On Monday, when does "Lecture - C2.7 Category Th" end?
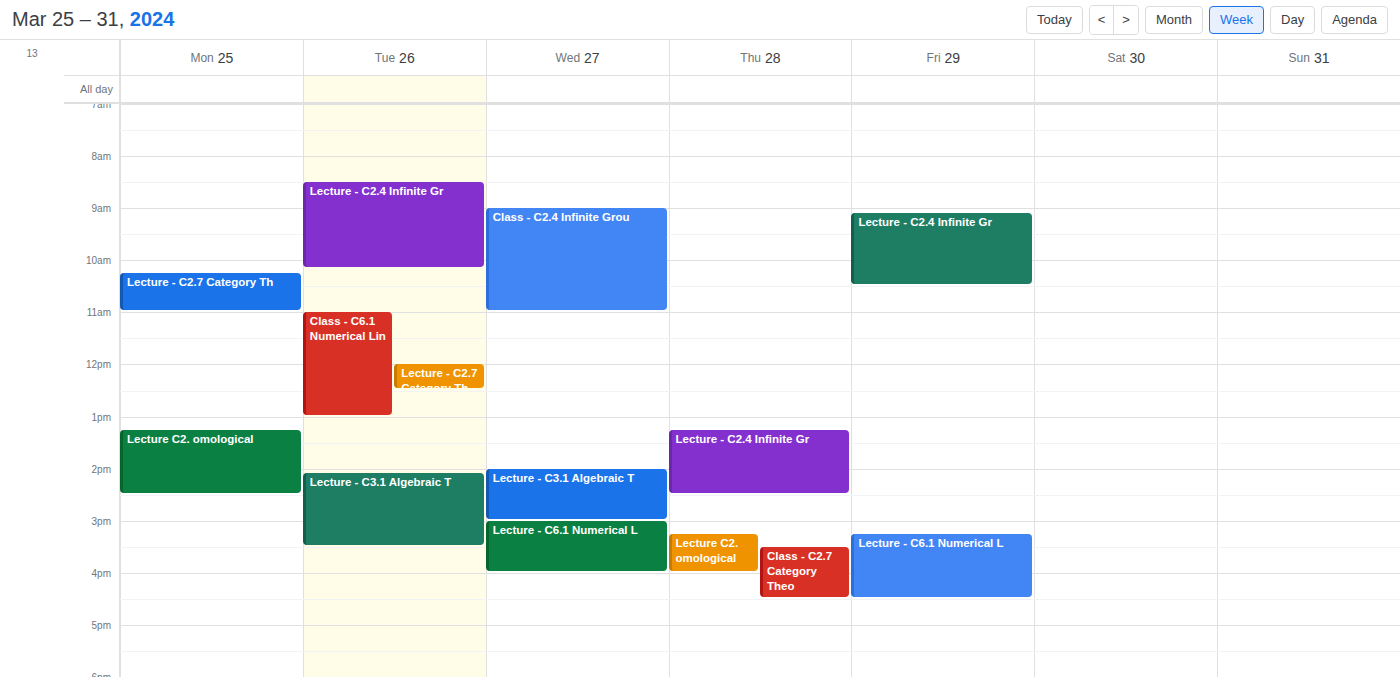
11:00 AM